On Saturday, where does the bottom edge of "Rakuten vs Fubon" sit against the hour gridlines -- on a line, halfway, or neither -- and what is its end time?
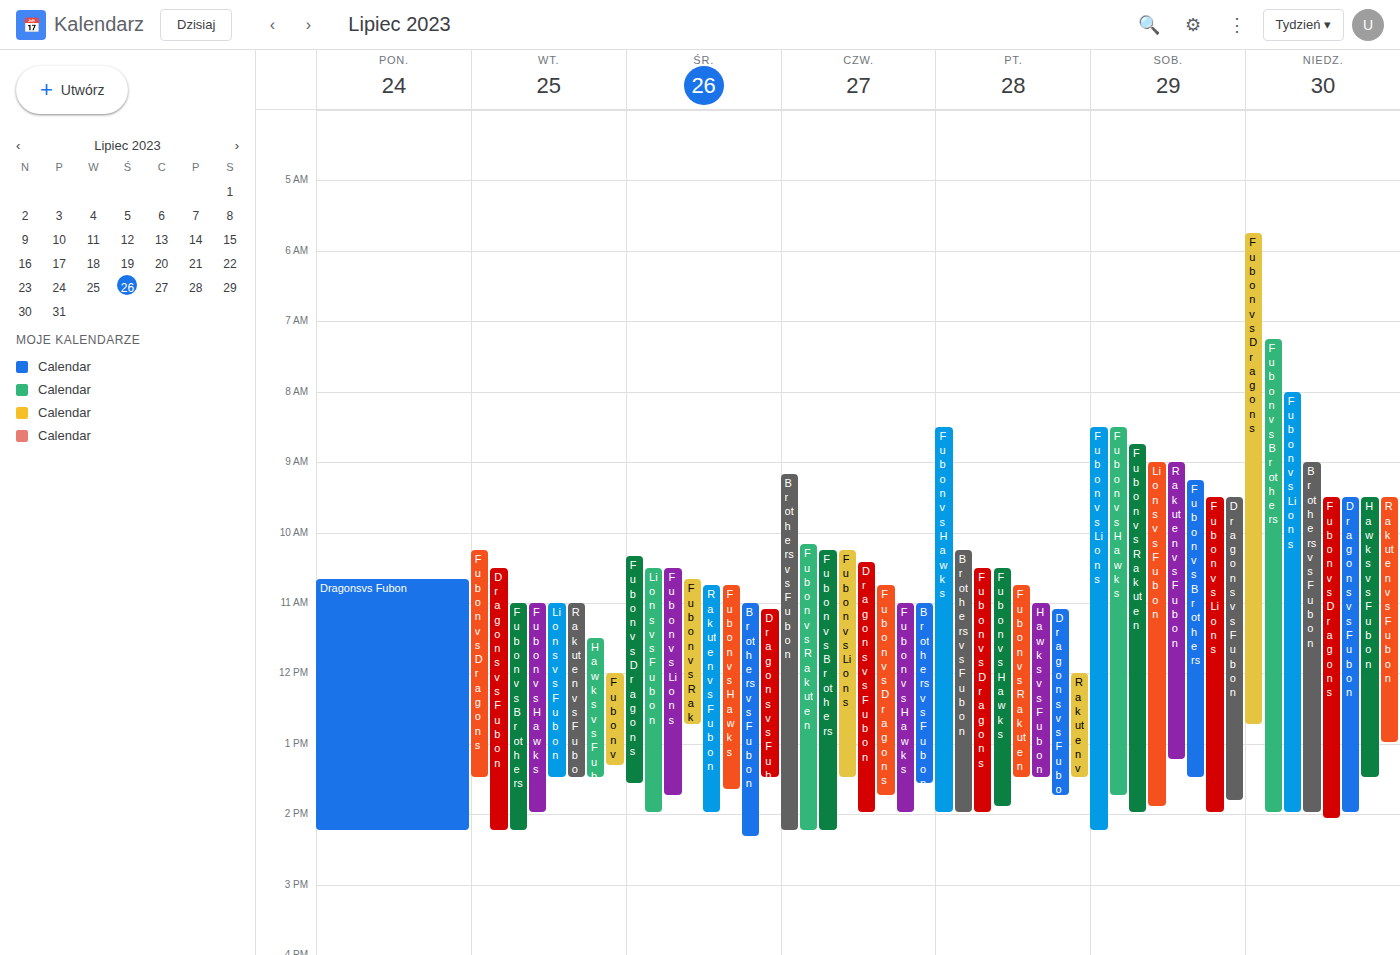
1:15 PM -- neither: a quarter of the way from the 1 PM line to the 2 PM line.